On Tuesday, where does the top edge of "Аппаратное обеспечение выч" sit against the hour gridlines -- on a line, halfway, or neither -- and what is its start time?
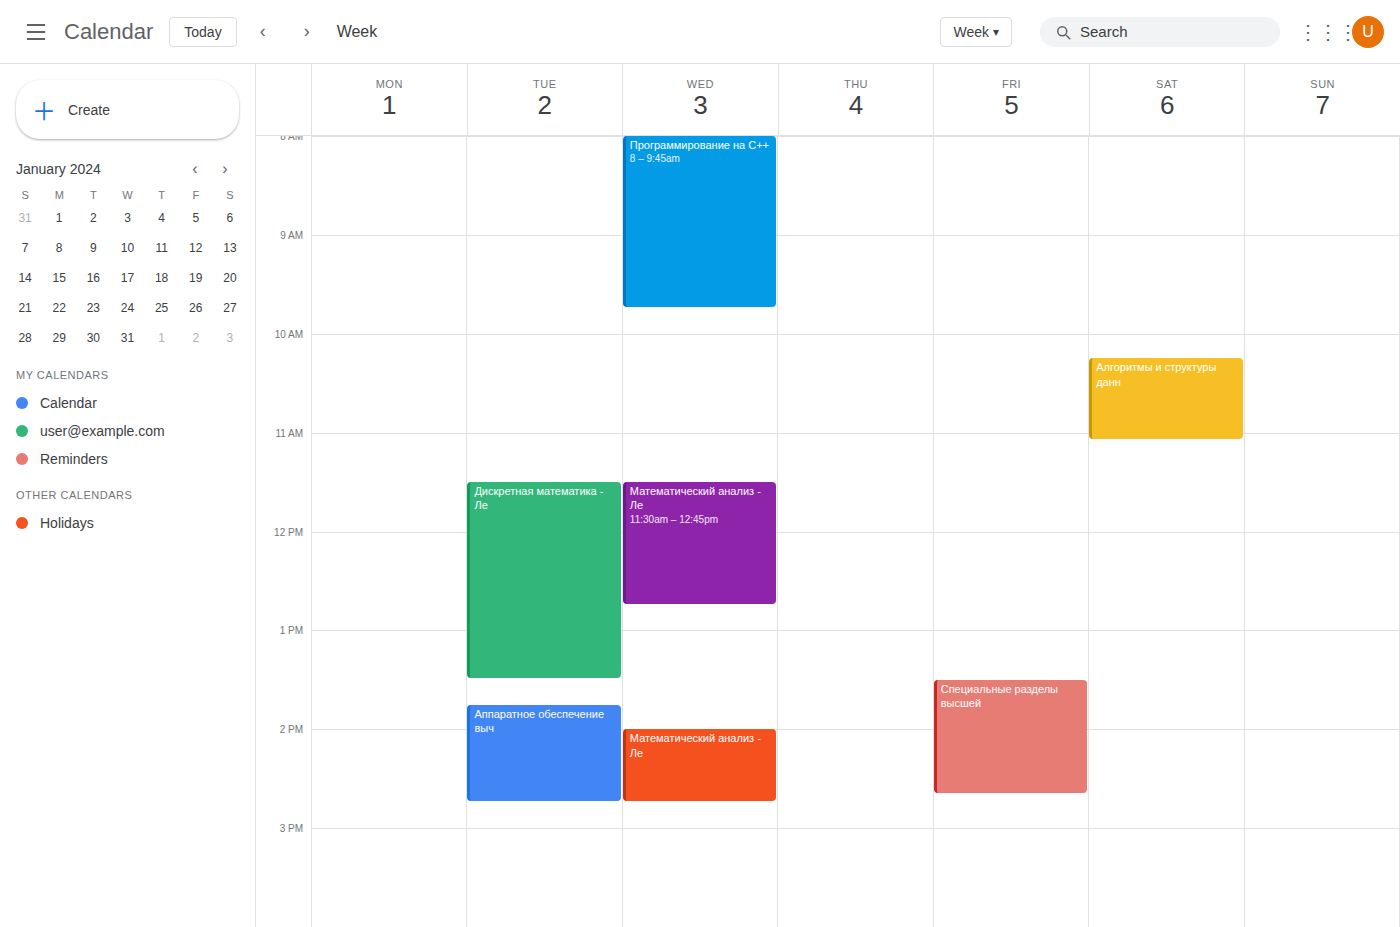
1:45 PM -- neither: three quarters of the way from the 1 PM line to the 2 PM line.